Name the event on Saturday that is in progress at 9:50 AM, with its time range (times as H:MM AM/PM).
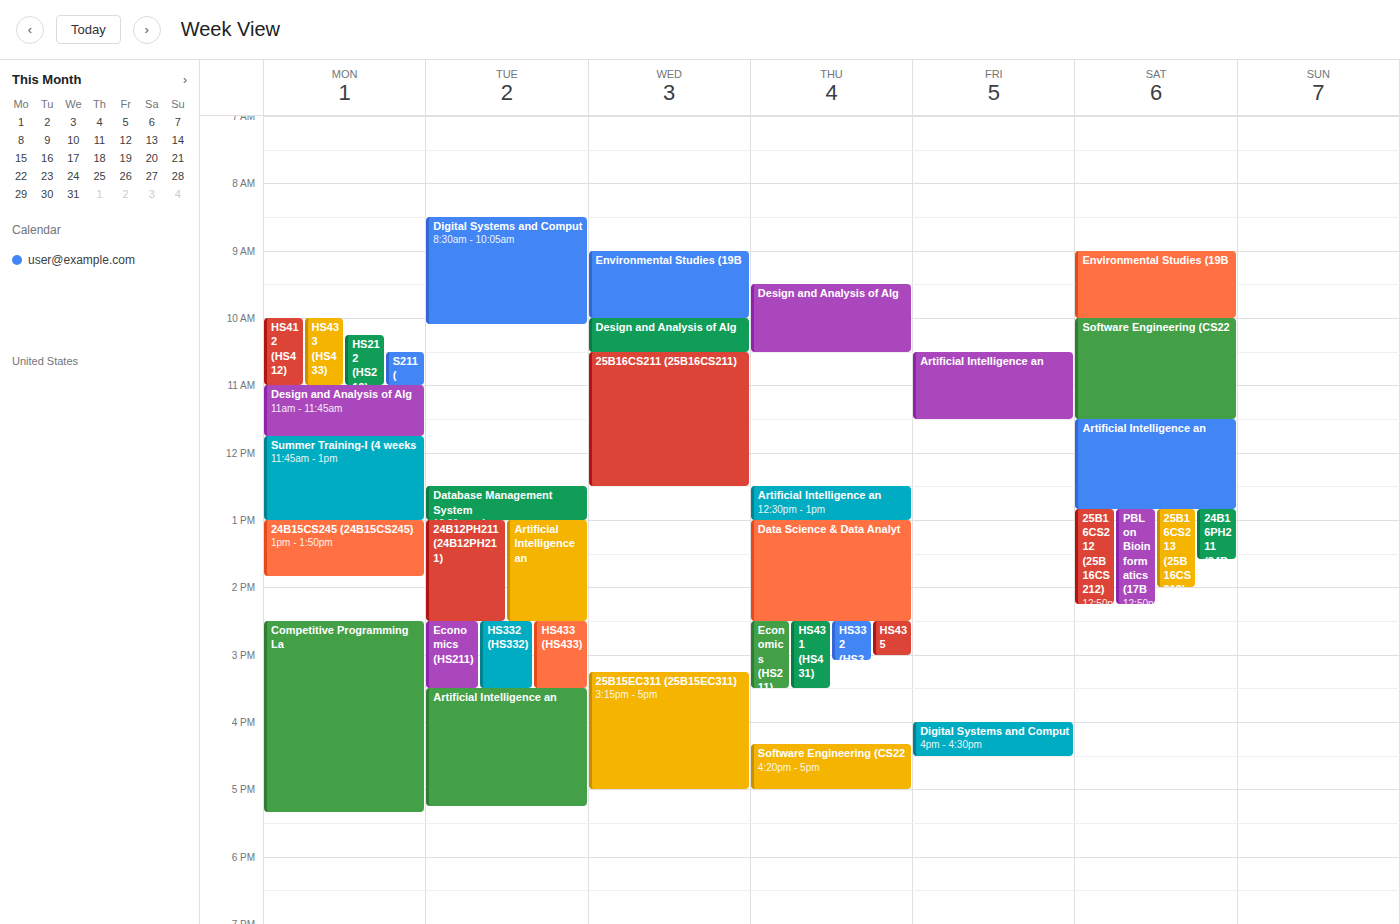
"Environmental Studies (19B", 9:00 AM to 10:00 AM